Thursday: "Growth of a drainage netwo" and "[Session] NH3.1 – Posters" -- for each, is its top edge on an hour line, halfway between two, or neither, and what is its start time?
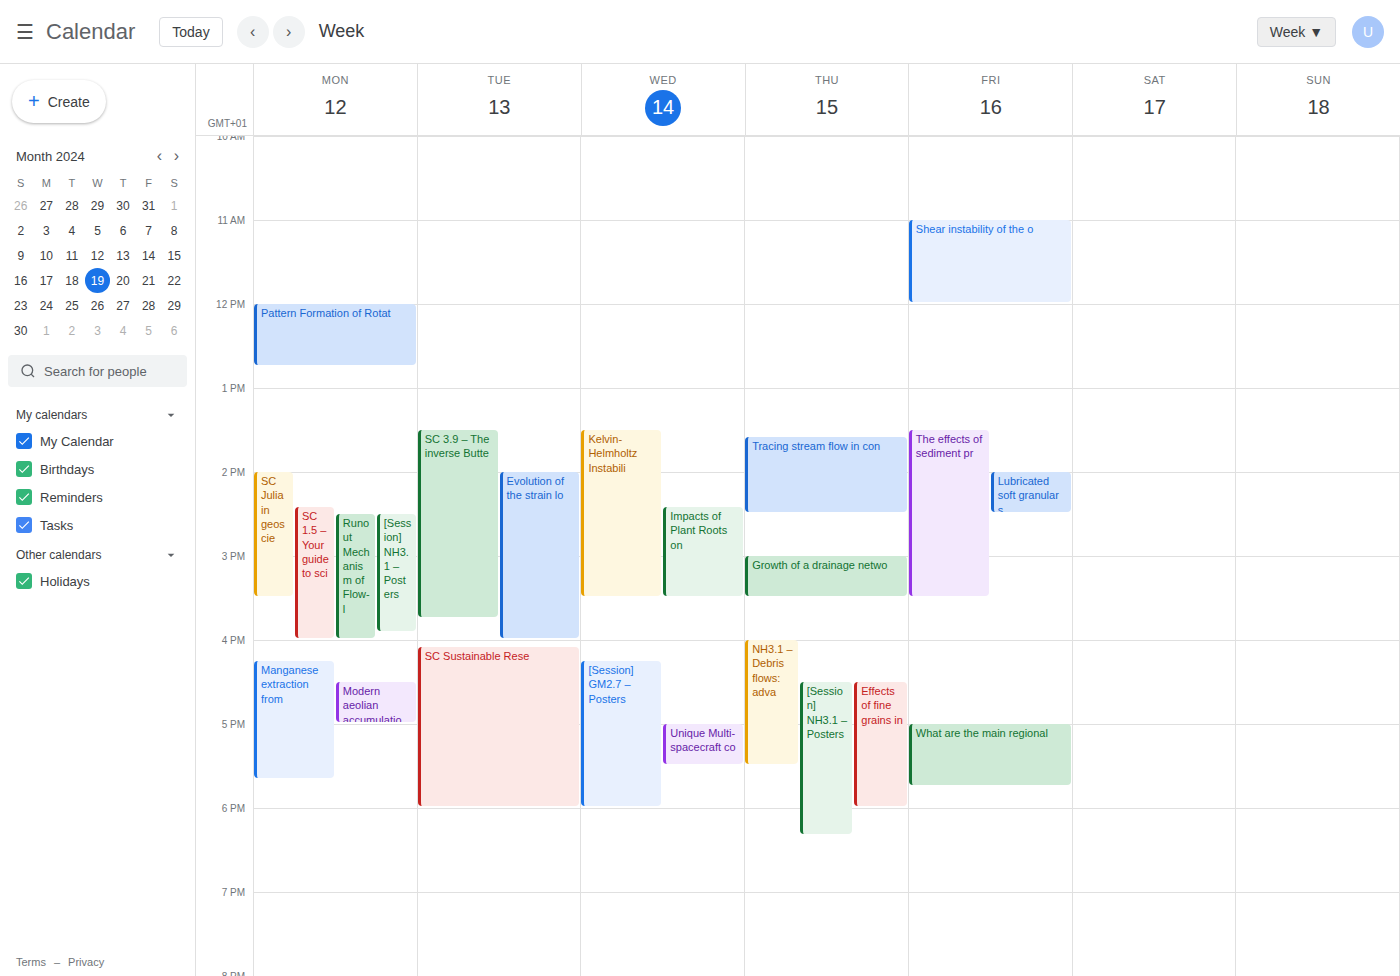
"Growth of a drainage netwo": 15:00, exactly on the 15:00 line. "[Session] NH3.1 – Posters": 16:30, halfway between the 16:00 and 17:00 lines.